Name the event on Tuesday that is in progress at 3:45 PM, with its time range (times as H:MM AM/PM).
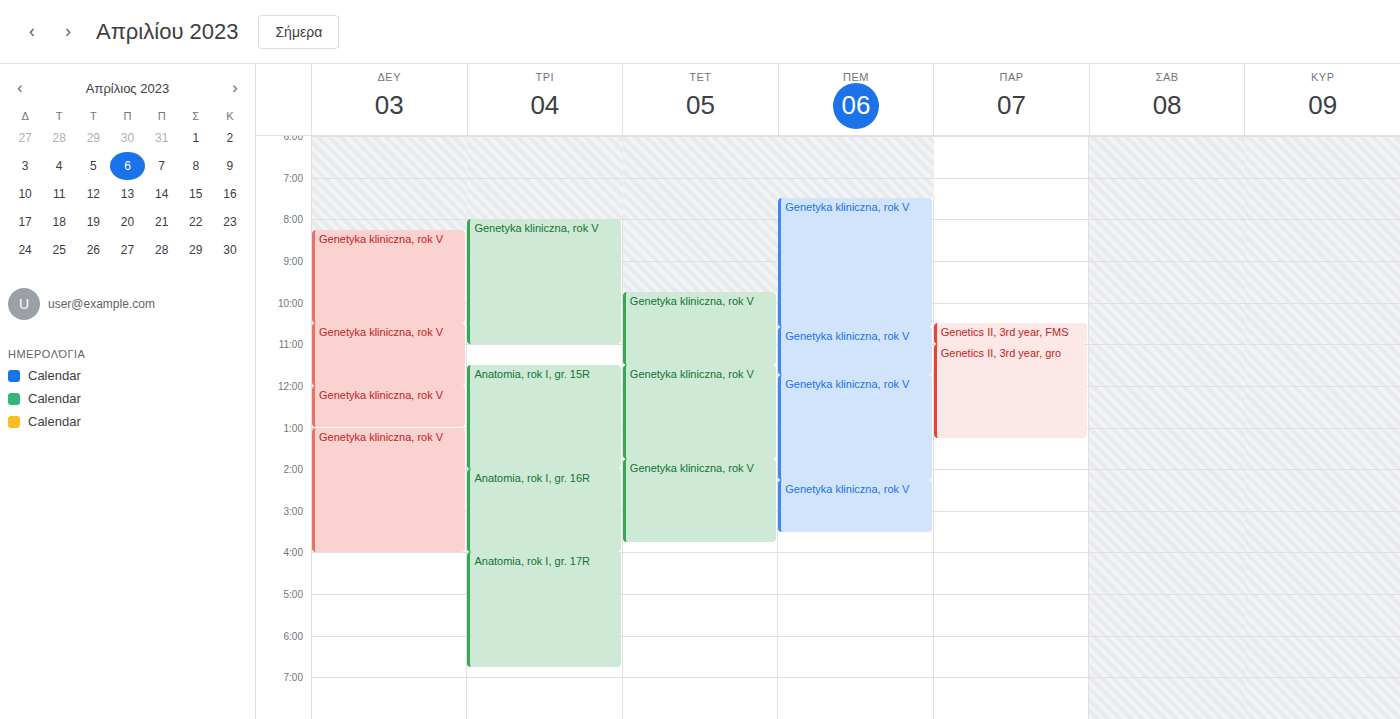
"Anatomia, rok I, gr. 16R", 2:00 PM to 4:00 PM